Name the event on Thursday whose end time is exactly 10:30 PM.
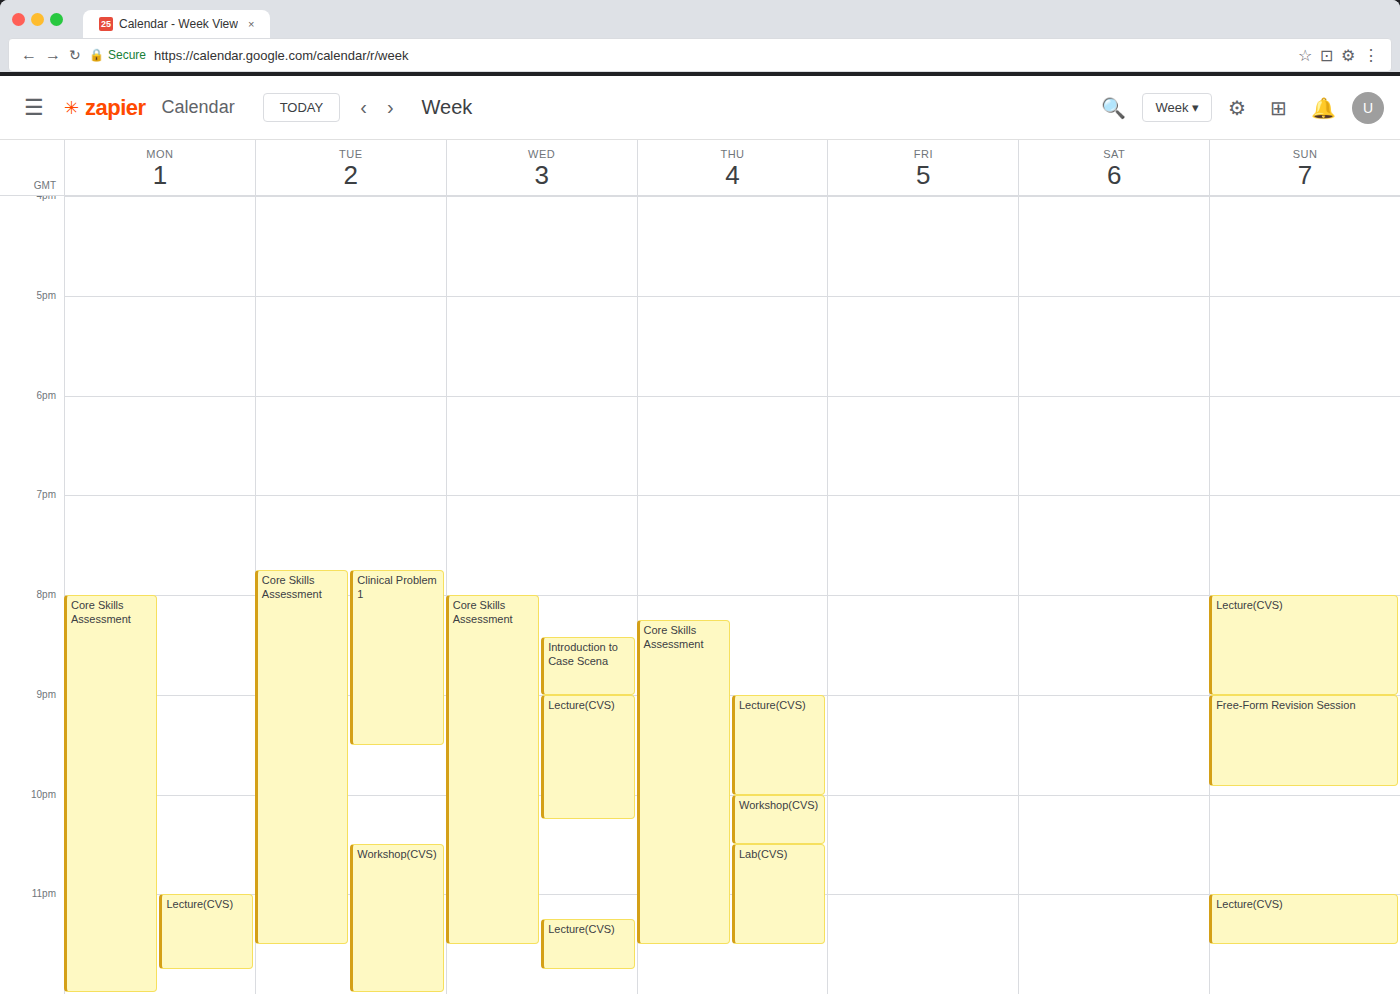
"Workshop(CVS)"